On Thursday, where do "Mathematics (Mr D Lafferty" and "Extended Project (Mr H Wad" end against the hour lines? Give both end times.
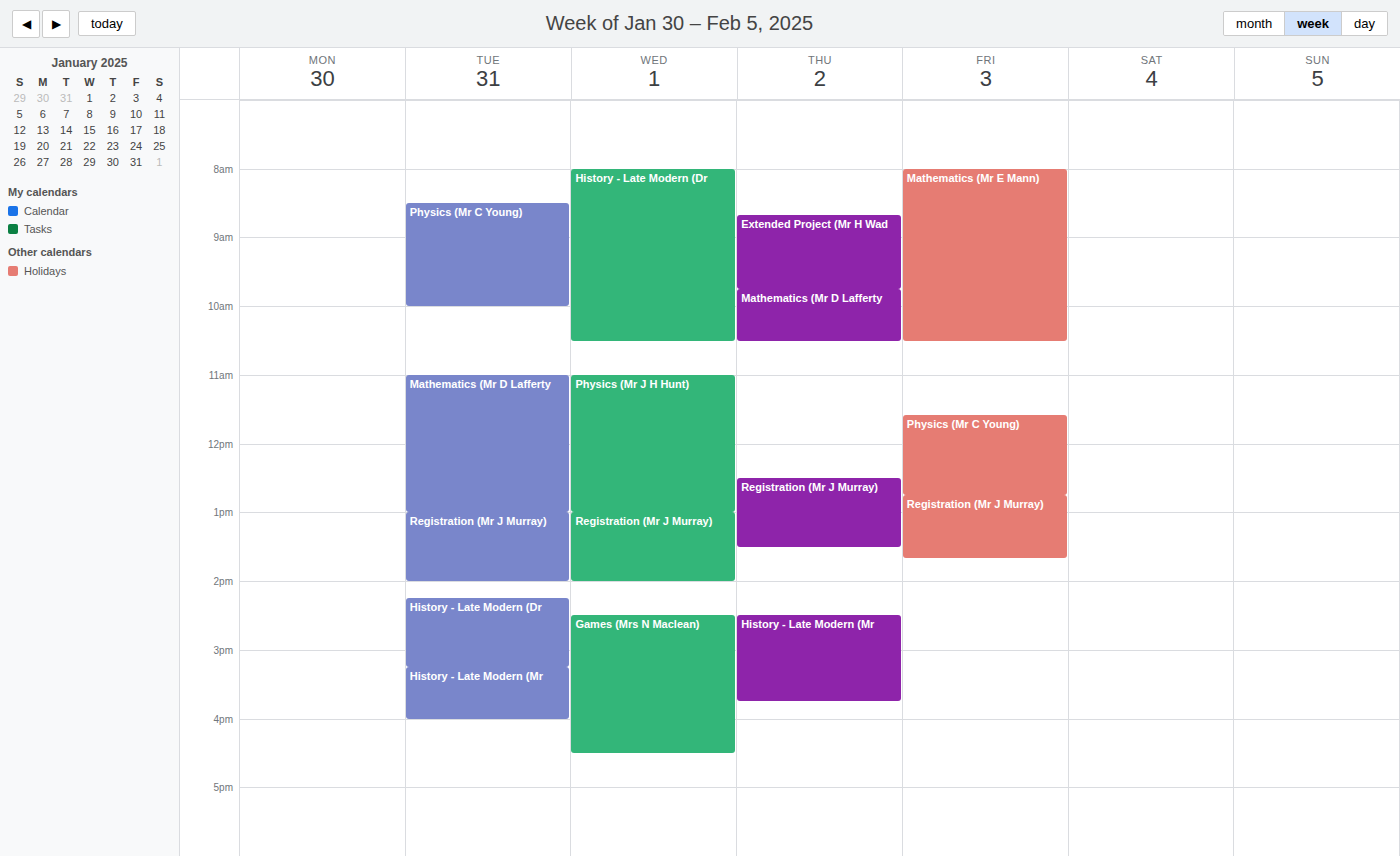
"Mathematics (Mr D Lafferty": 10:30 AM, halfway between the 10 AM and 11 AM lines. "Extended Project (Mr H Wad": 9:45 AM, neither: three quarters of the way from the 9 AM line to the 10 AM line.